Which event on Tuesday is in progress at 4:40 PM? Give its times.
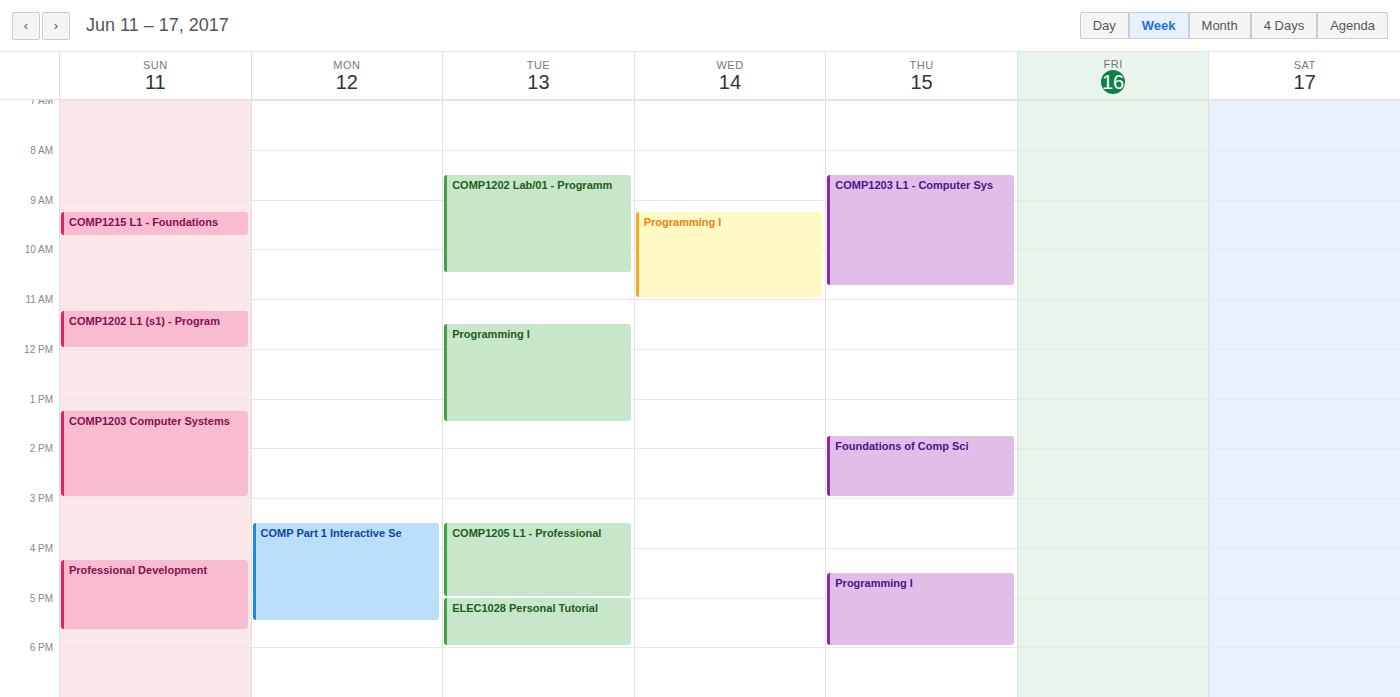
"COMP1205 L1 - Professional", 3:30 PM to 5:00 PM